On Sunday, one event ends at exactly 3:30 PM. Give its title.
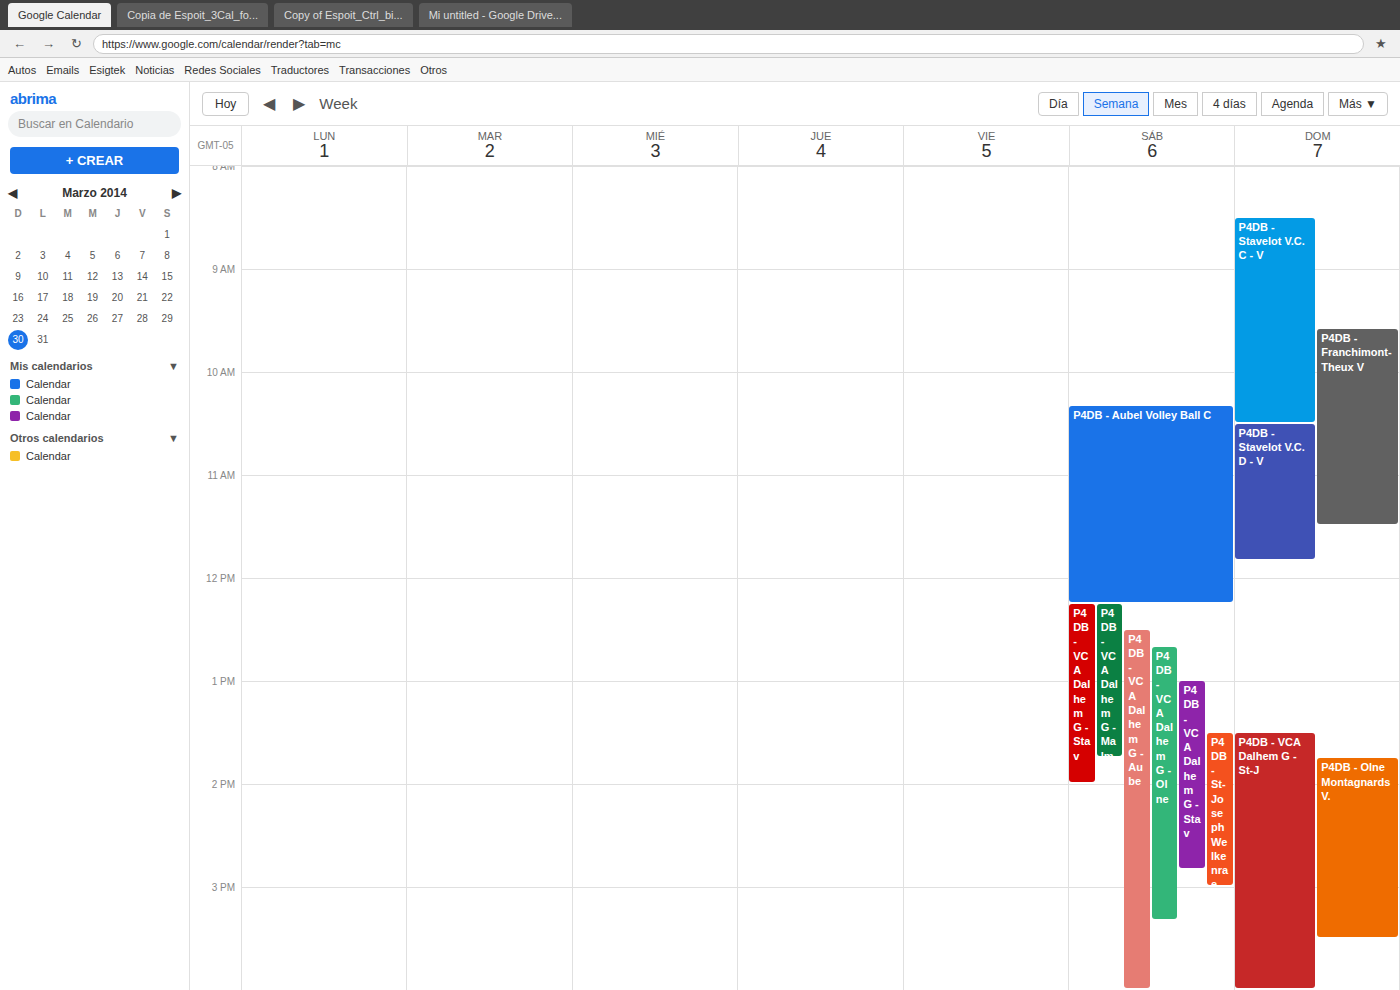
"P4DB - Olne Montagnards V."